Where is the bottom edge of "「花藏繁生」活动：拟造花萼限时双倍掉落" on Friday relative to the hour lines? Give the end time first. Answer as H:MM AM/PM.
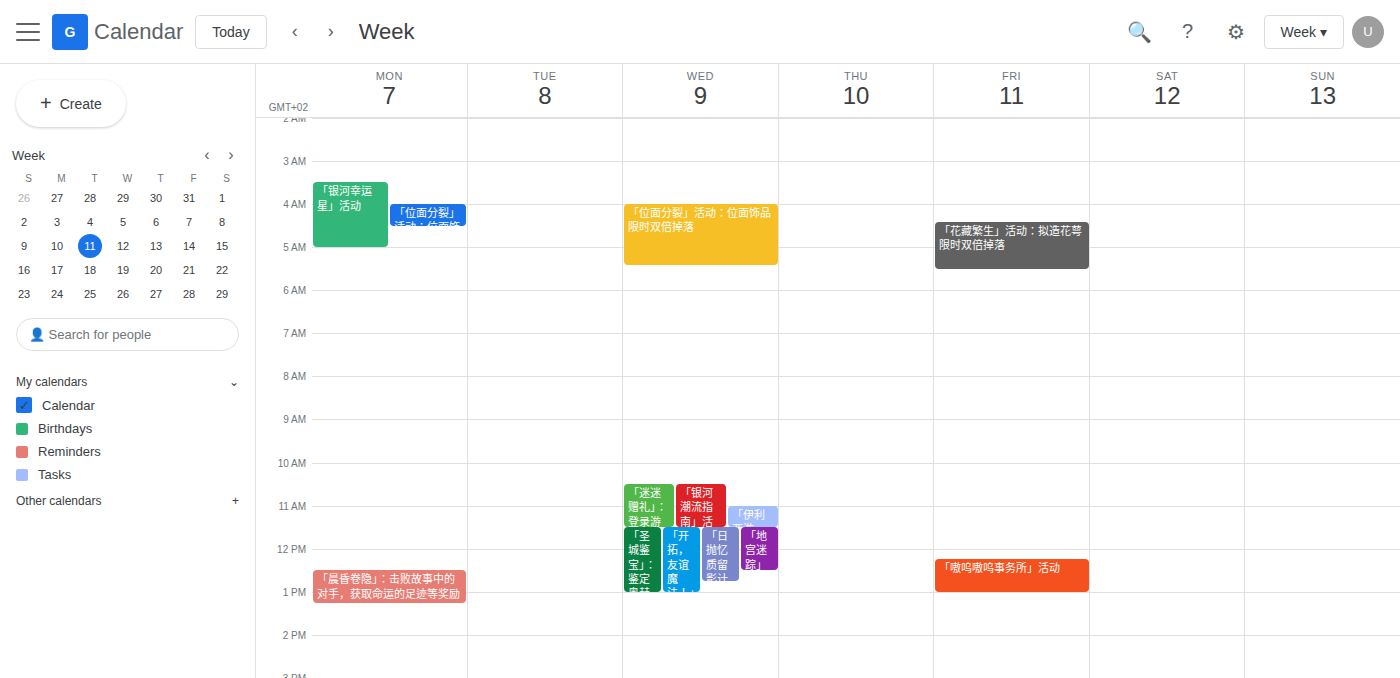
5:30 AM -- halfway between the 5 AM and 6 AM lines.